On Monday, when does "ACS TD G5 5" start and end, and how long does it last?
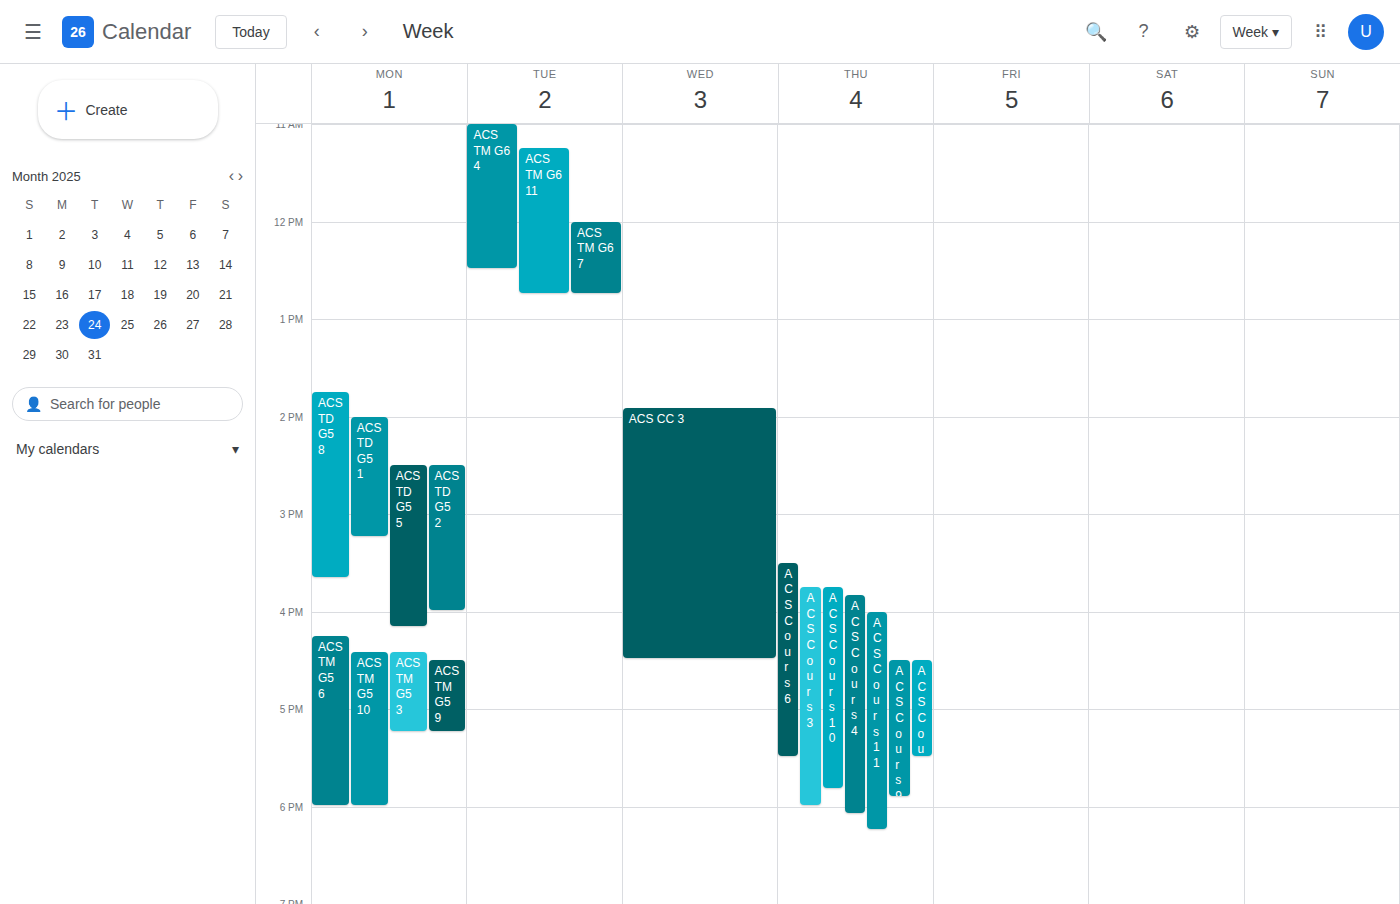
2:30 PM to 4:10 PM, 1 hour 40 minutes